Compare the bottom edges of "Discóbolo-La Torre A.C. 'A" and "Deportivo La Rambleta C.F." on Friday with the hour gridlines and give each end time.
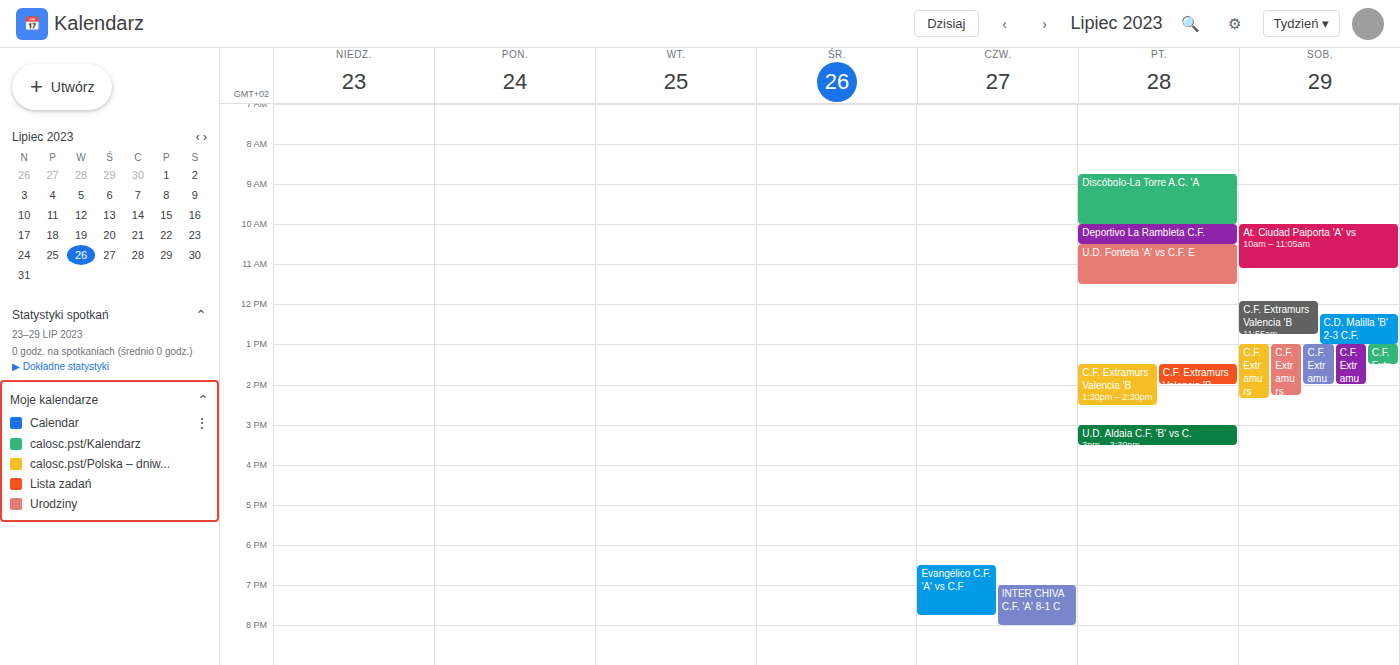
"Discóbolo-La Torre A.C. 'A": 10:00, exactly on the 10:00 line. "Deportivo La Rambleta C.F.": 10:30, halfway between the 10:00 and 11:00 lines.